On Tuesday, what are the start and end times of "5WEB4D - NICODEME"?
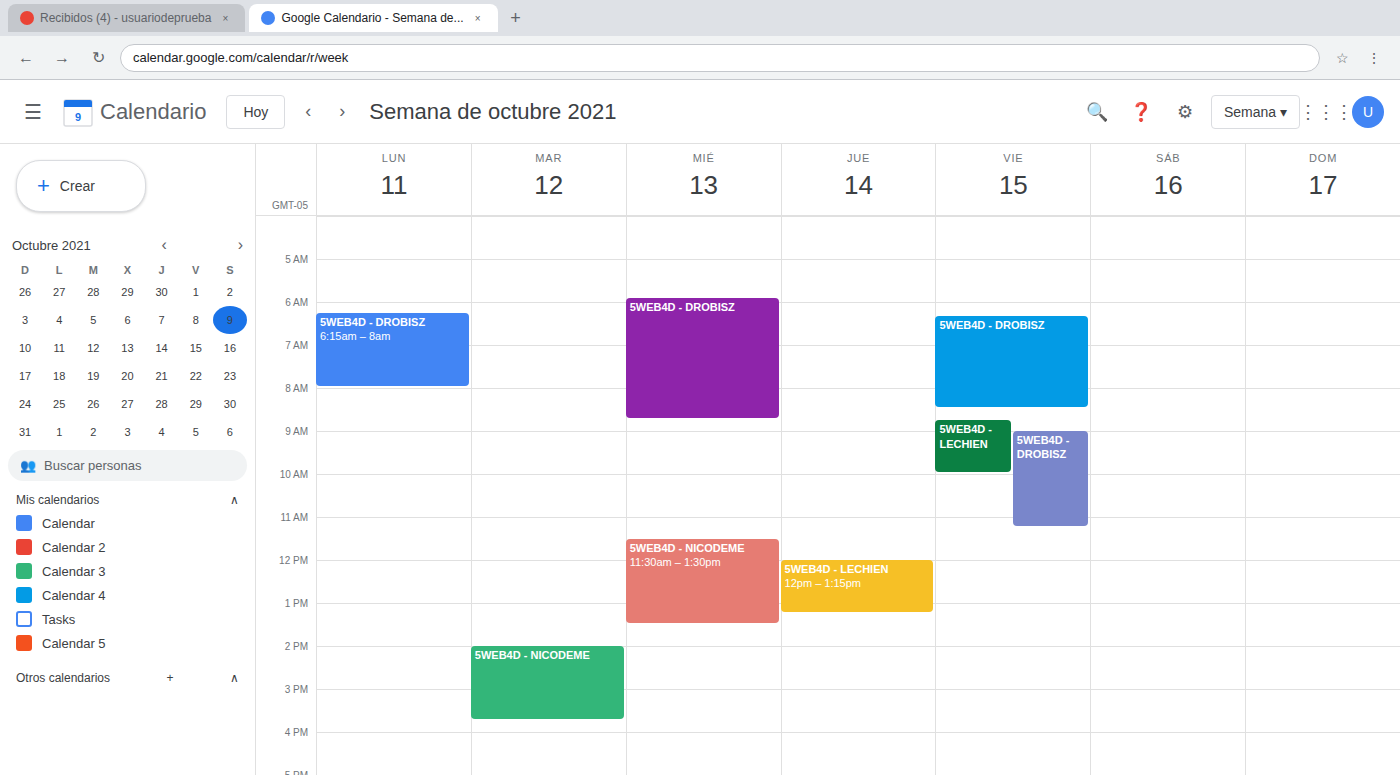
2:00 PM to 3:45 PM